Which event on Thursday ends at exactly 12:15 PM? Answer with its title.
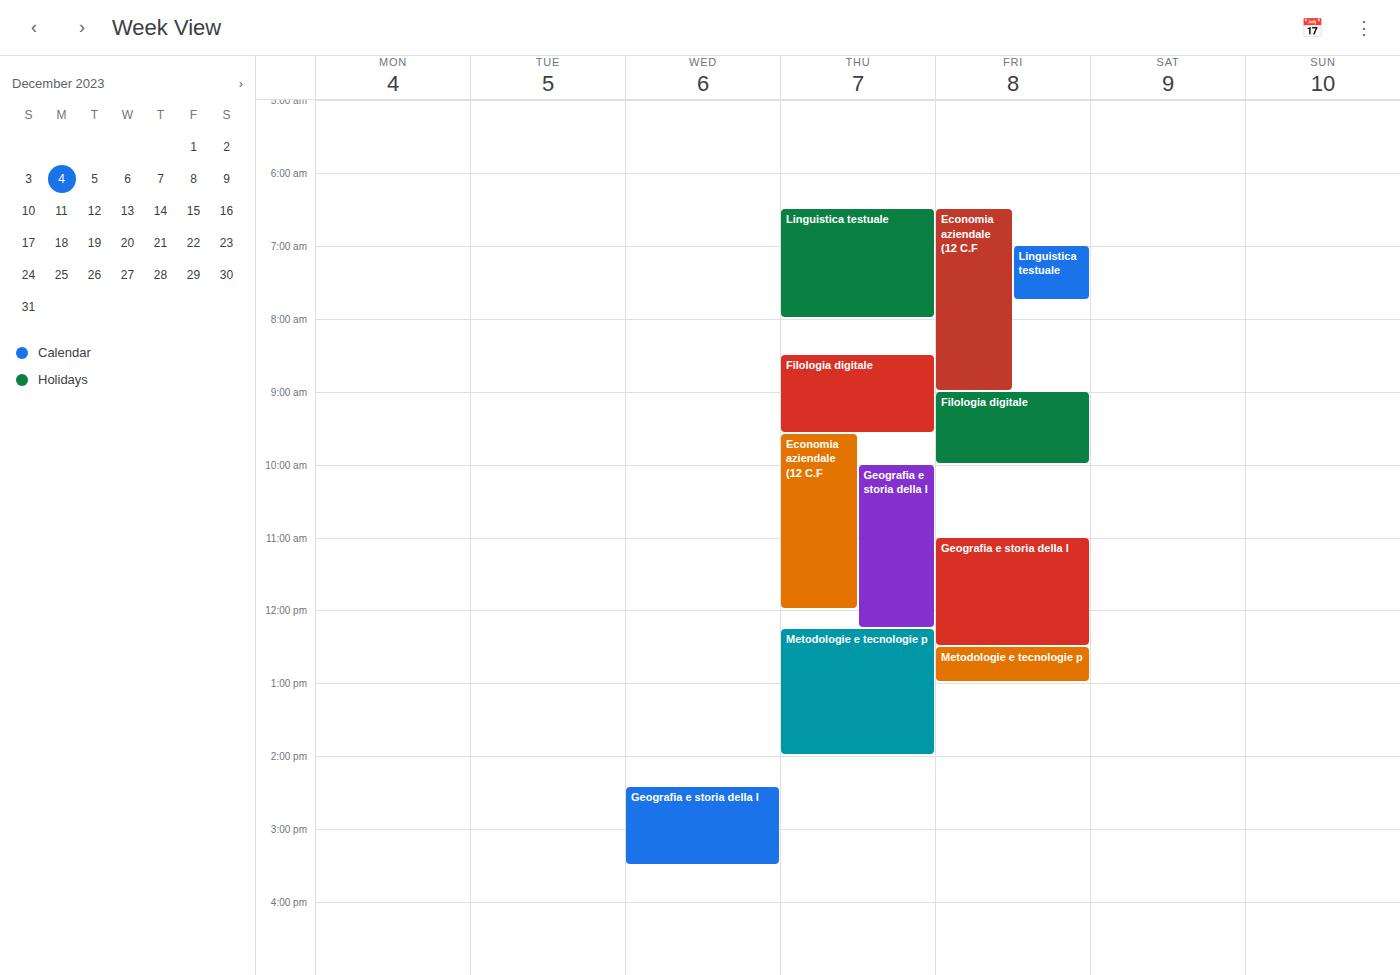
"Geografia e storia della l"